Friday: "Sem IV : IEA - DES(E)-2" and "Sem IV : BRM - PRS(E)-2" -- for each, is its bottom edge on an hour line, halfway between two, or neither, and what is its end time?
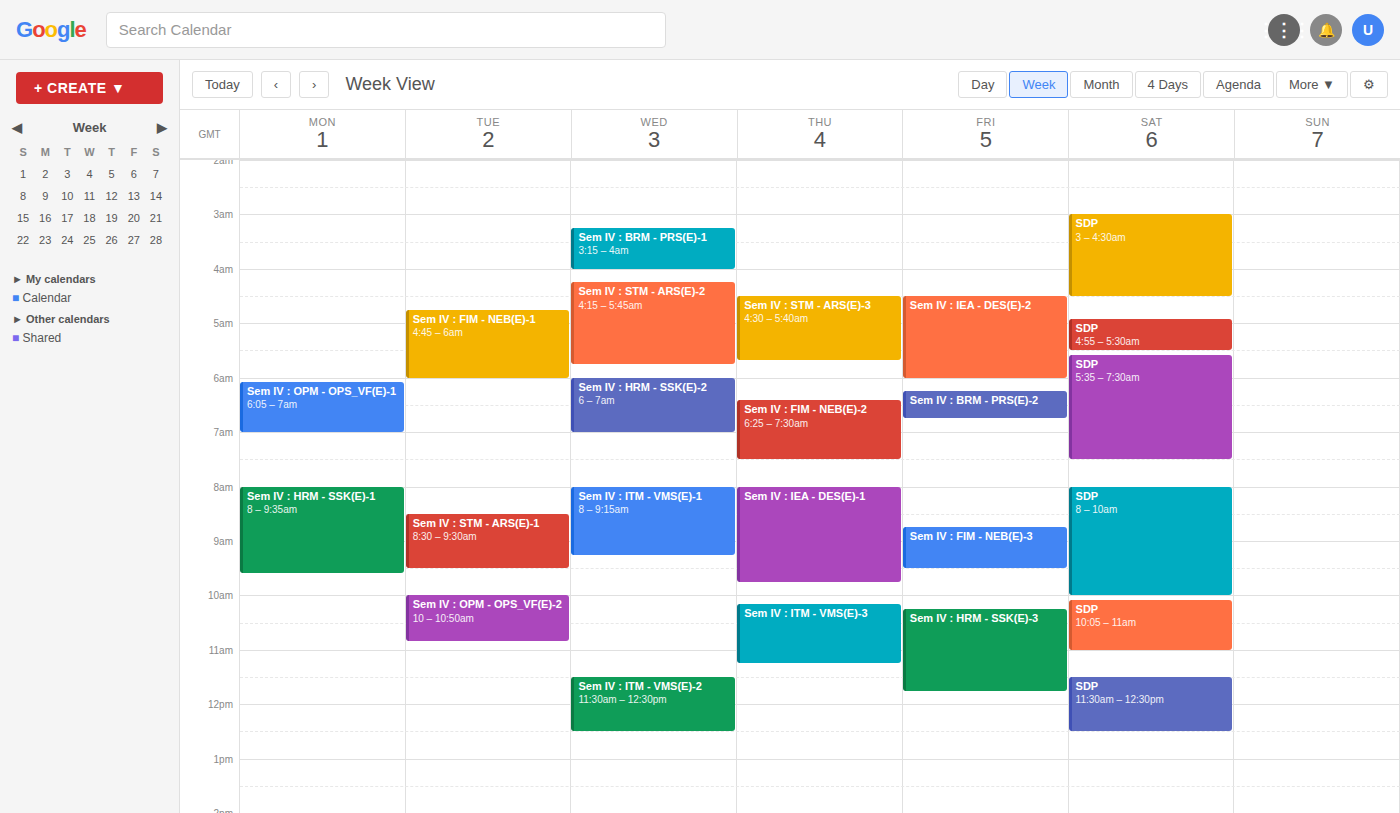
"Sem IV : IEA - DES(E)-2": 6:00 AM, exactly on the 6 AM line. "Sem IV : BRM - PRS(E)-2": 6:45 AM, neither: three quarters of the way from the 6 AM line to the 7 AM line.